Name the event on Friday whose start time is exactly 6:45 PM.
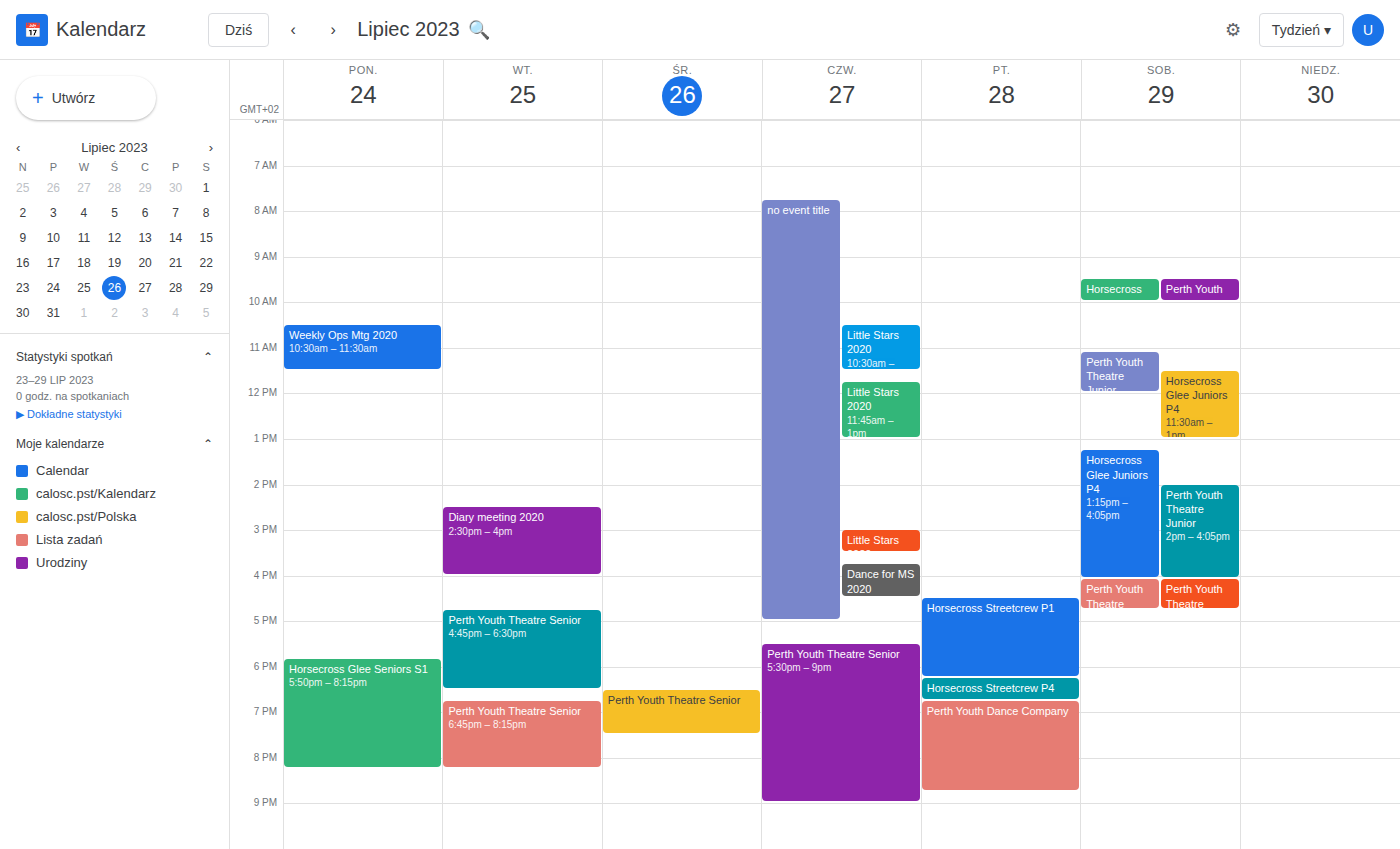
"Perth Youth Dance Company"